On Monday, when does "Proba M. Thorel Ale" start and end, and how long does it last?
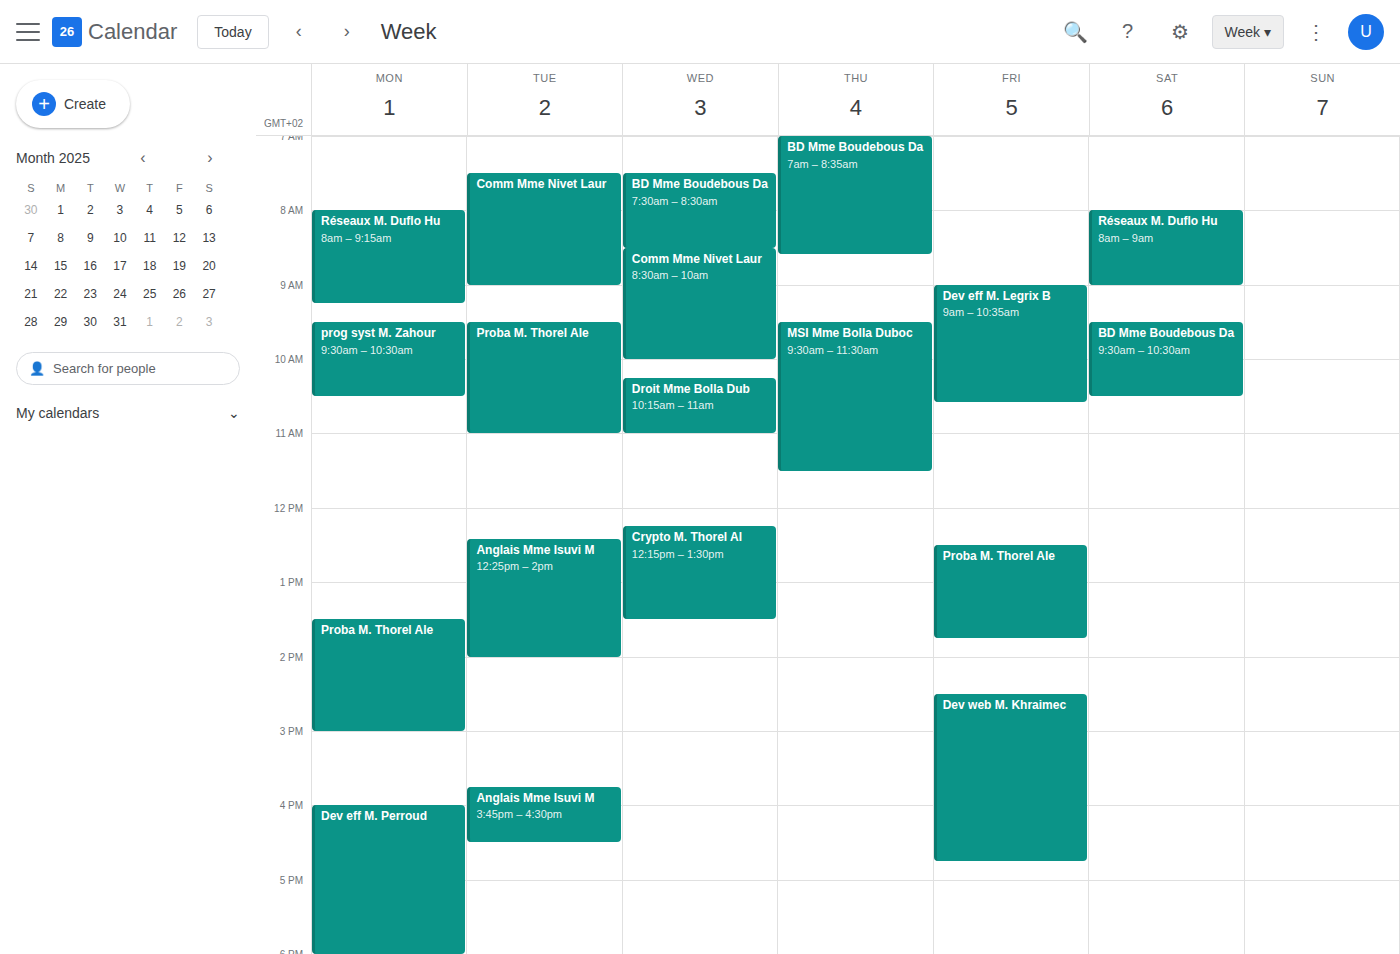
1:30 PM to 3:00 PM, 1 hour 30 minutes